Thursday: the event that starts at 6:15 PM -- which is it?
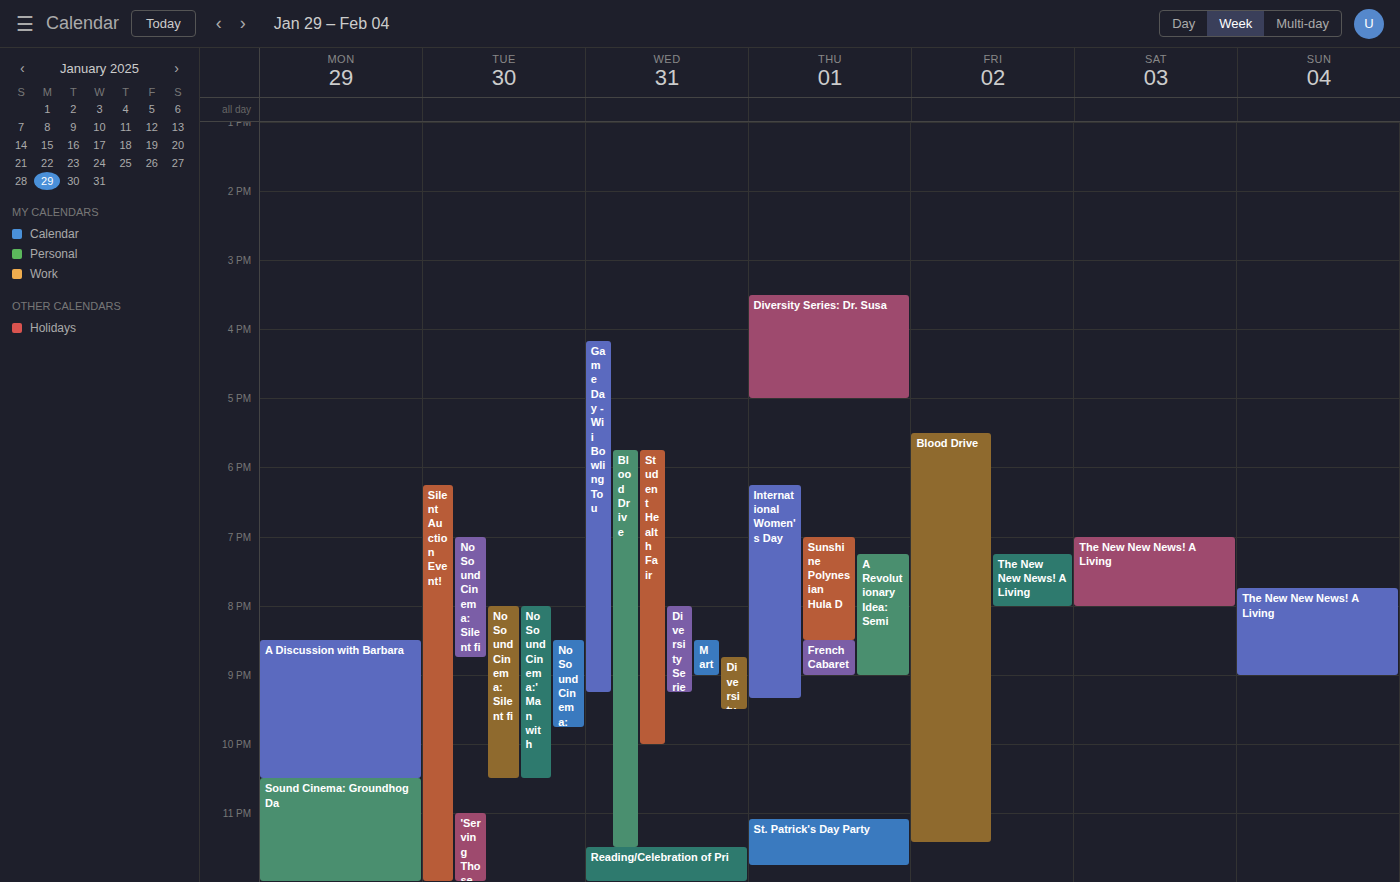
"International Women's Day"